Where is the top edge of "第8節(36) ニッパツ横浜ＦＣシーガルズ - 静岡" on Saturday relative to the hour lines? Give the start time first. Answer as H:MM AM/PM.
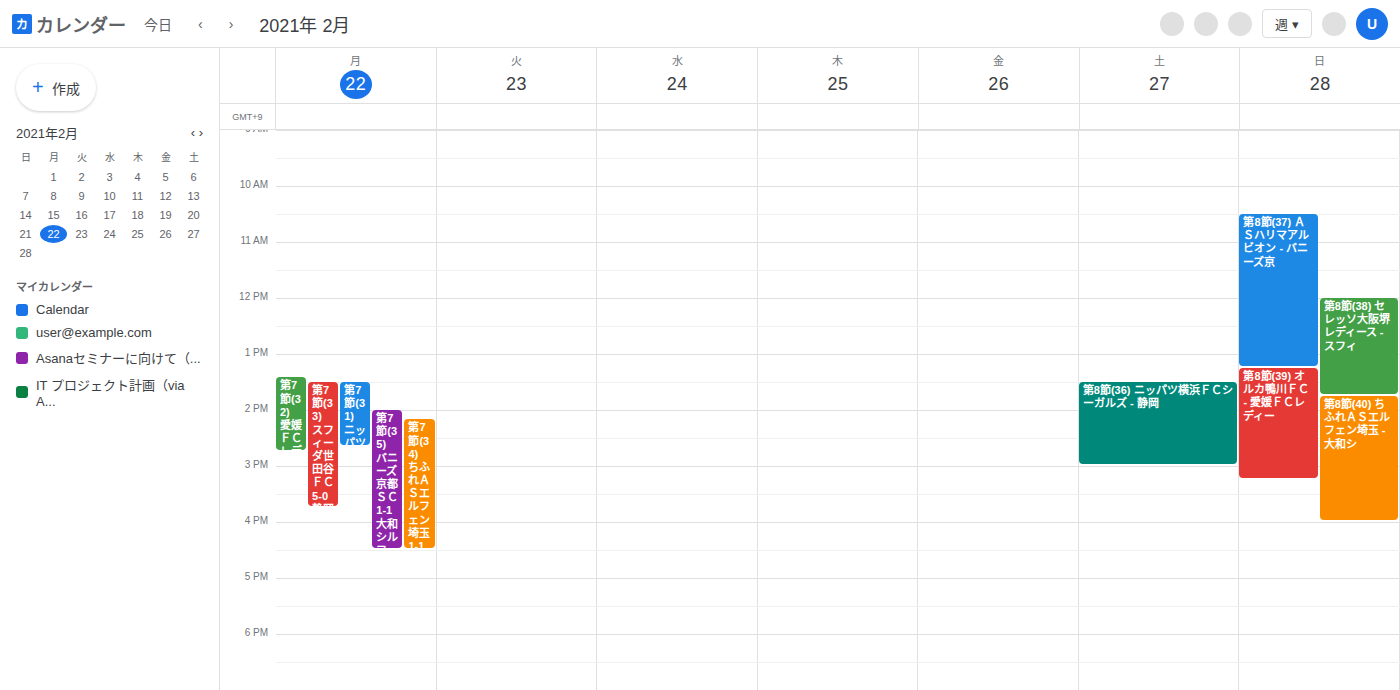
1:30 PM -- halfway between the 1 PM and 2 PM lines.